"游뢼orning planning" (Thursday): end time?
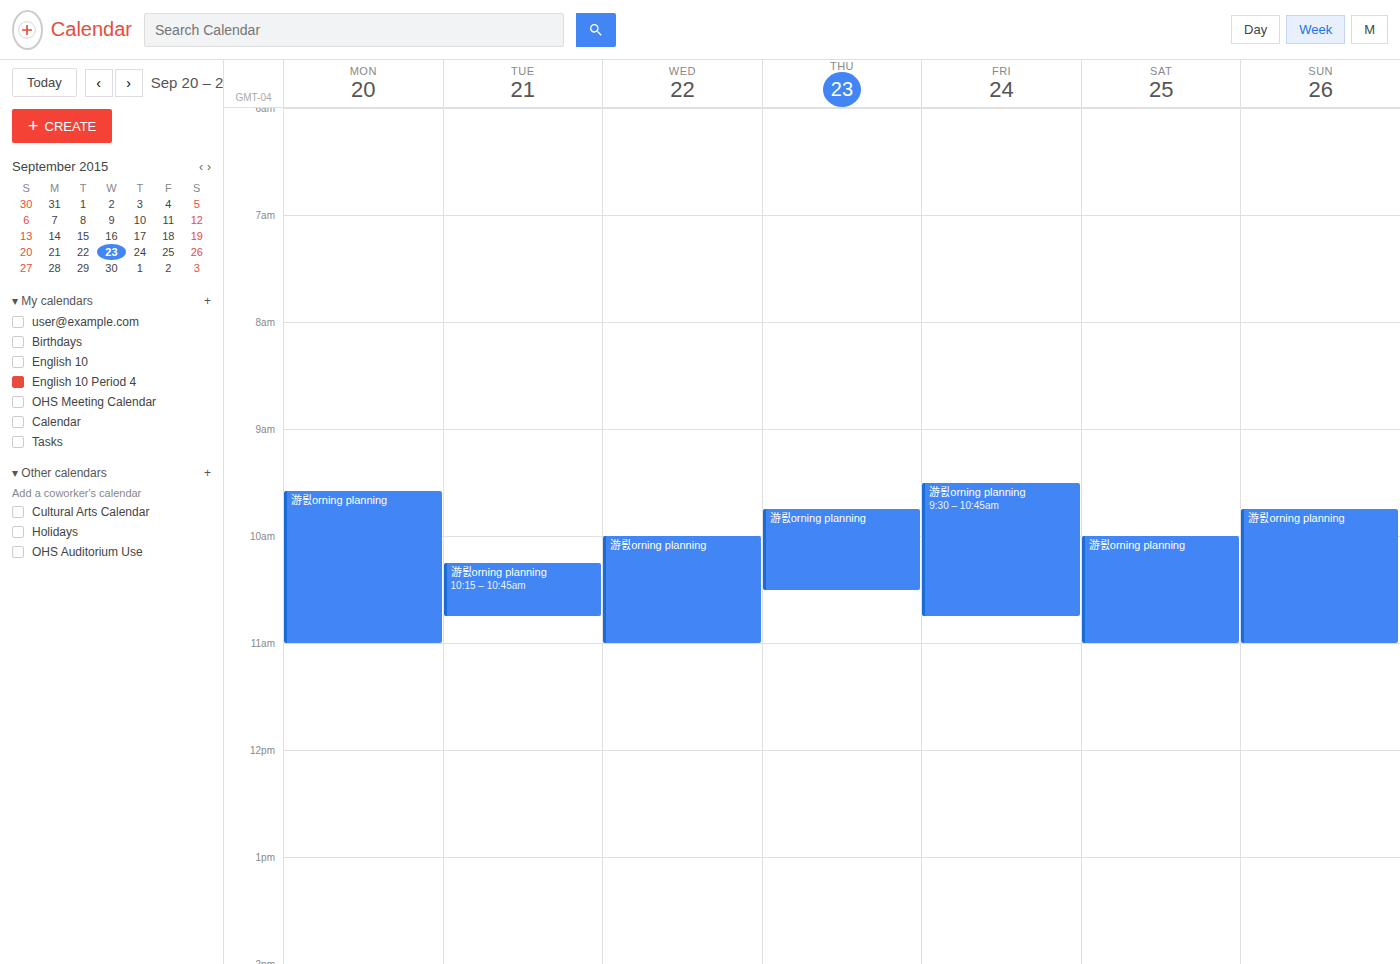
10:30